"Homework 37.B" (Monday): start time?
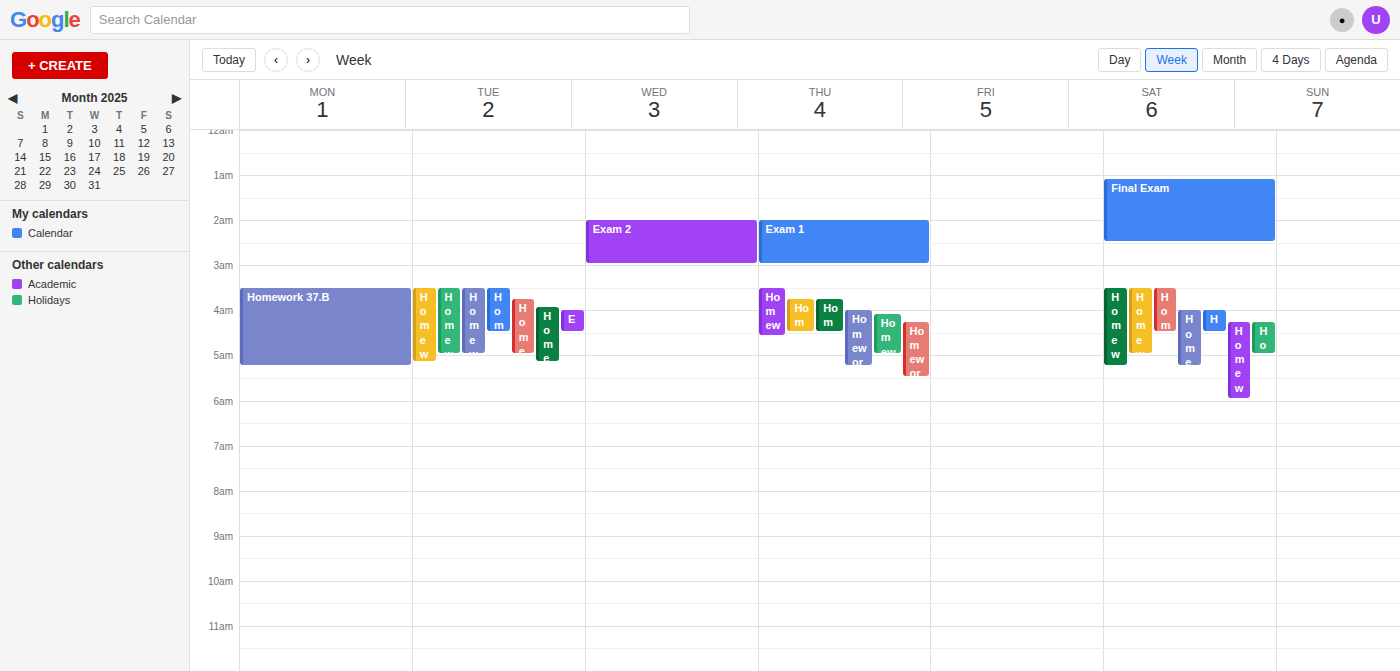
3:30 AM